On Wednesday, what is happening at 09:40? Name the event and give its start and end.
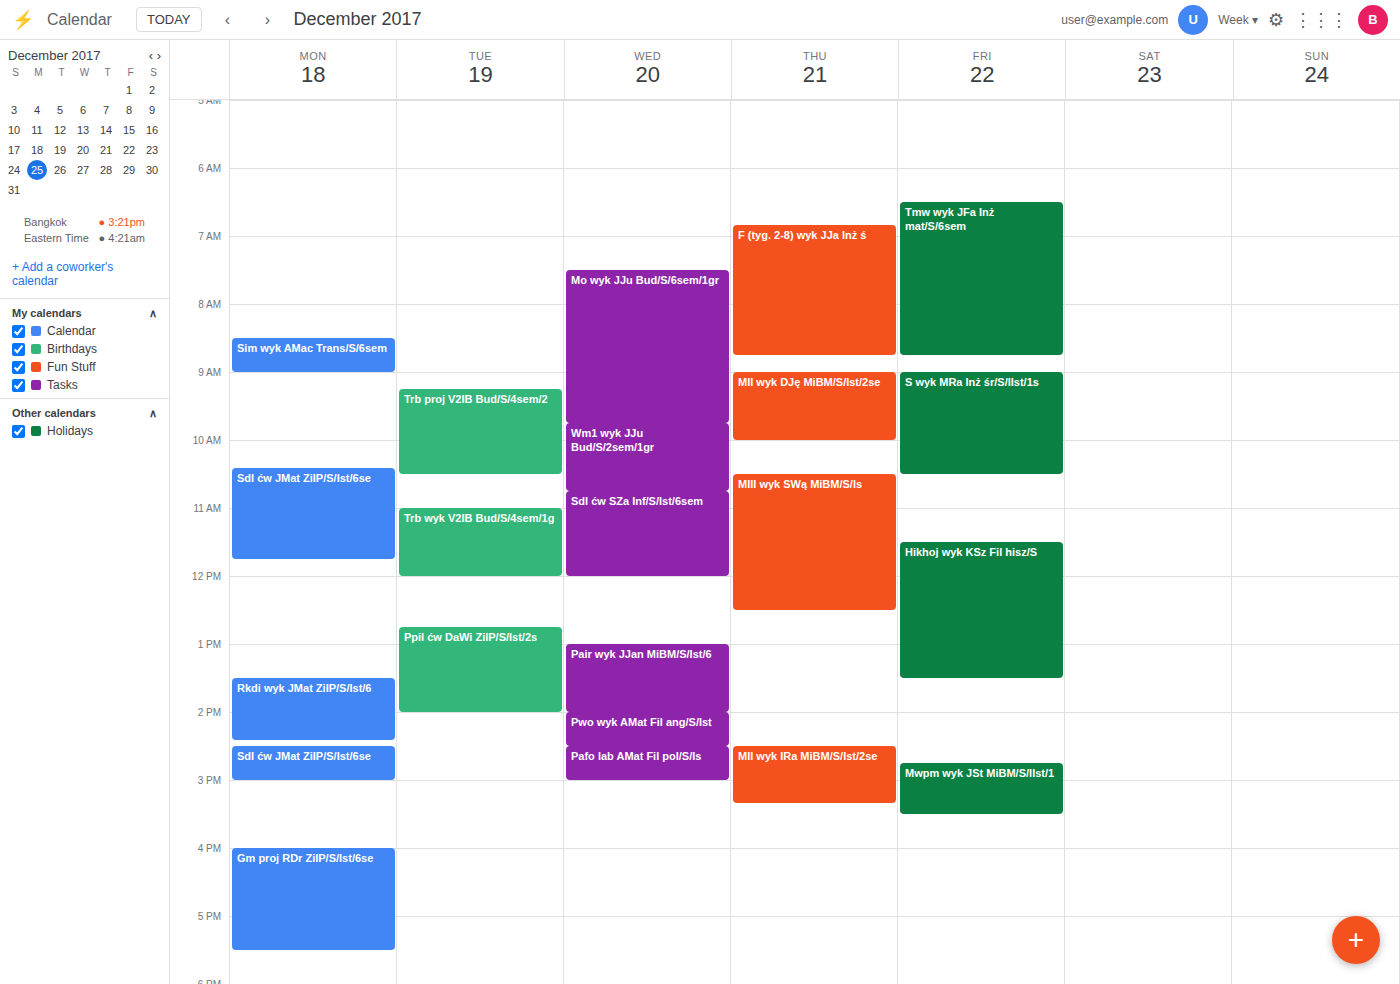
"Mo wyk JJu Bud/S/6sem/1gr", 07:30 to 09:45